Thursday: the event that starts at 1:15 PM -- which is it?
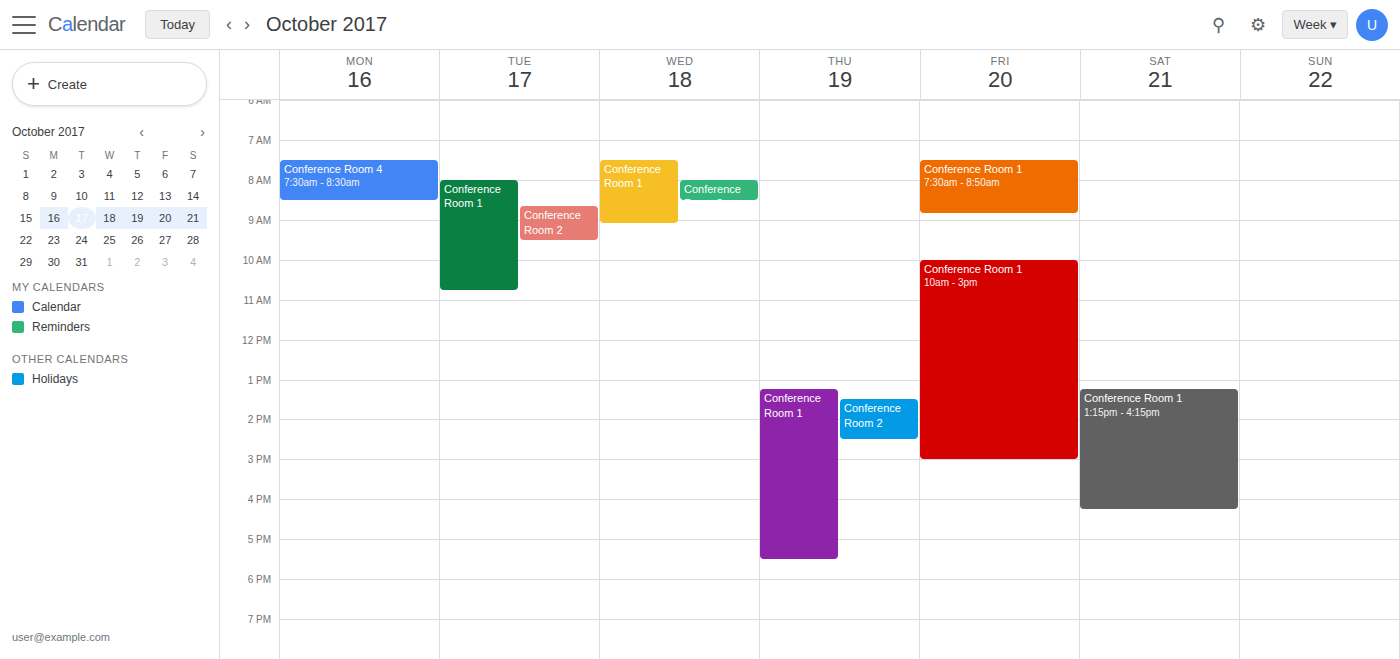
"Conference Room 1"